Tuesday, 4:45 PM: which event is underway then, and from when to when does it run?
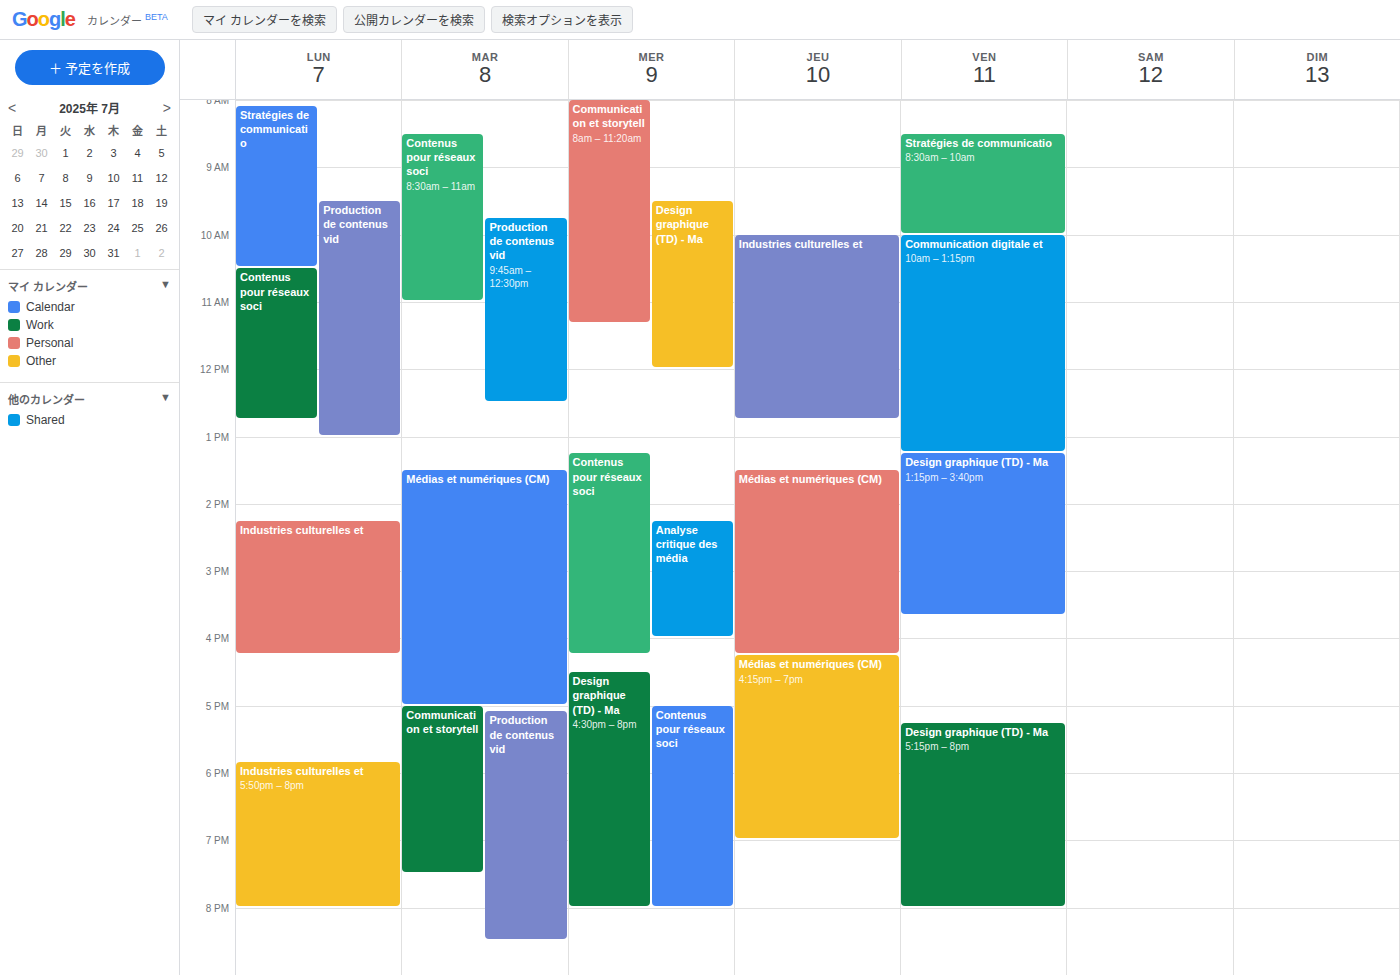
"Médias et numériques (CM)", 1:30 PM to 5:00 PM